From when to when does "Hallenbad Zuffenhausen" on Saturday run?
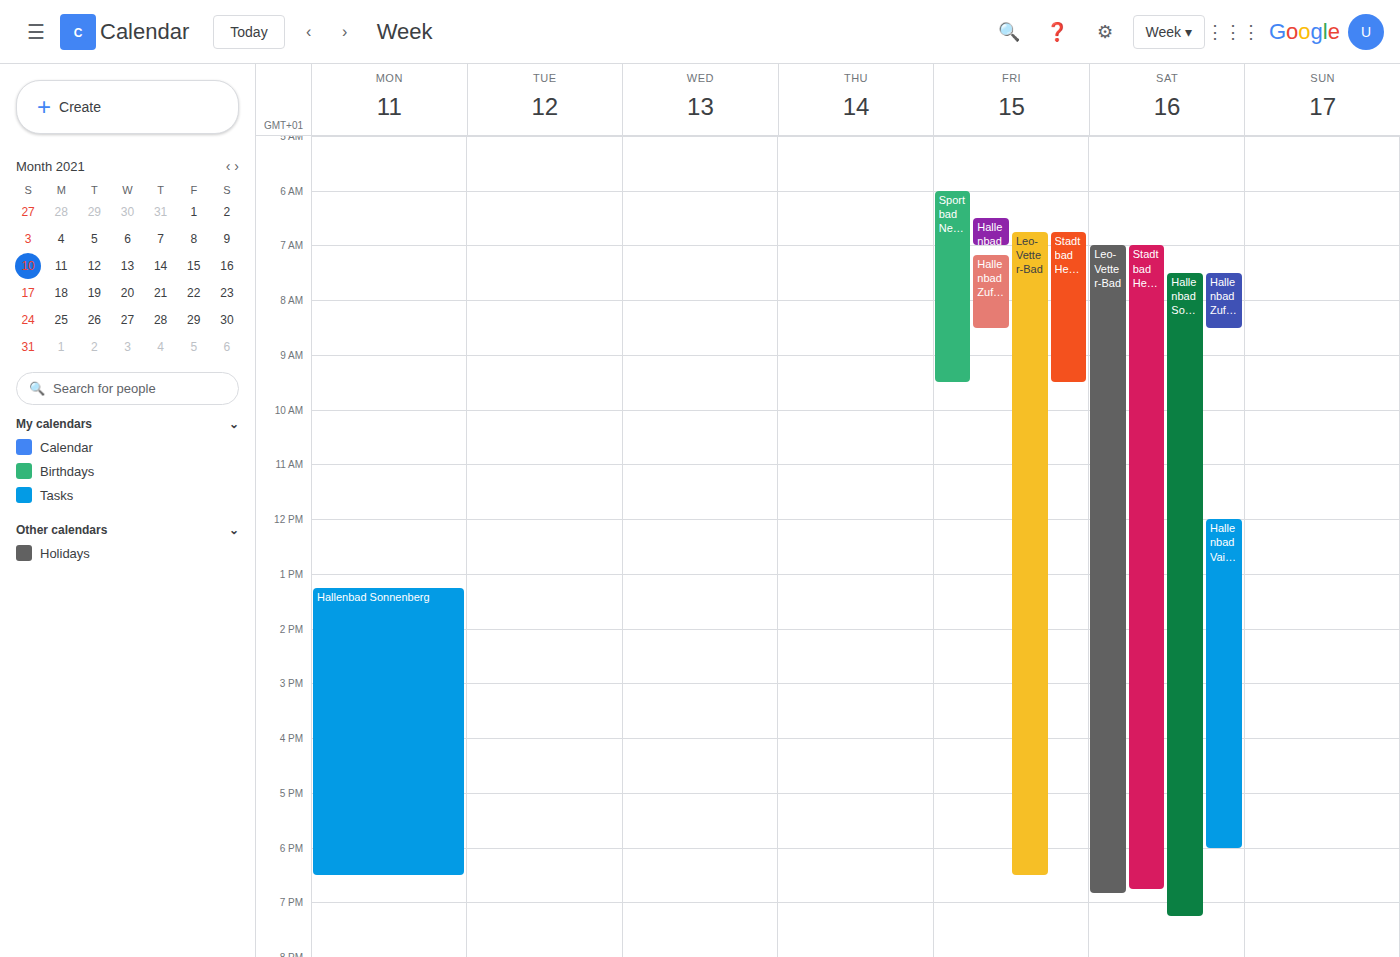
07:30 to 08:30